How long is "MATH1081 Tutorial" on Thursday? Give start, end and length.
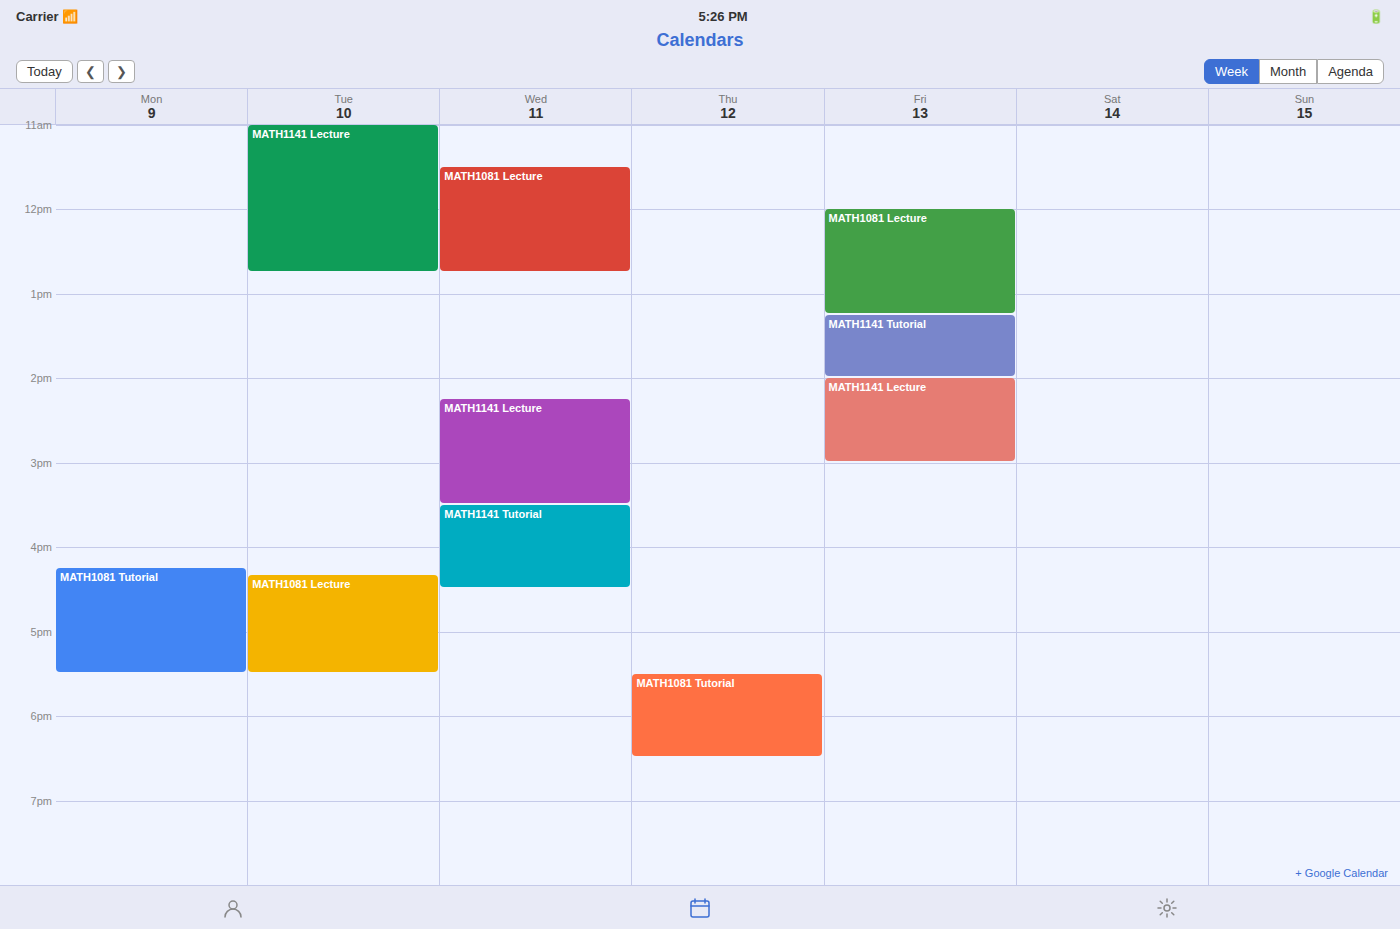
5:30 PM to 6:30 PM, 1 hour